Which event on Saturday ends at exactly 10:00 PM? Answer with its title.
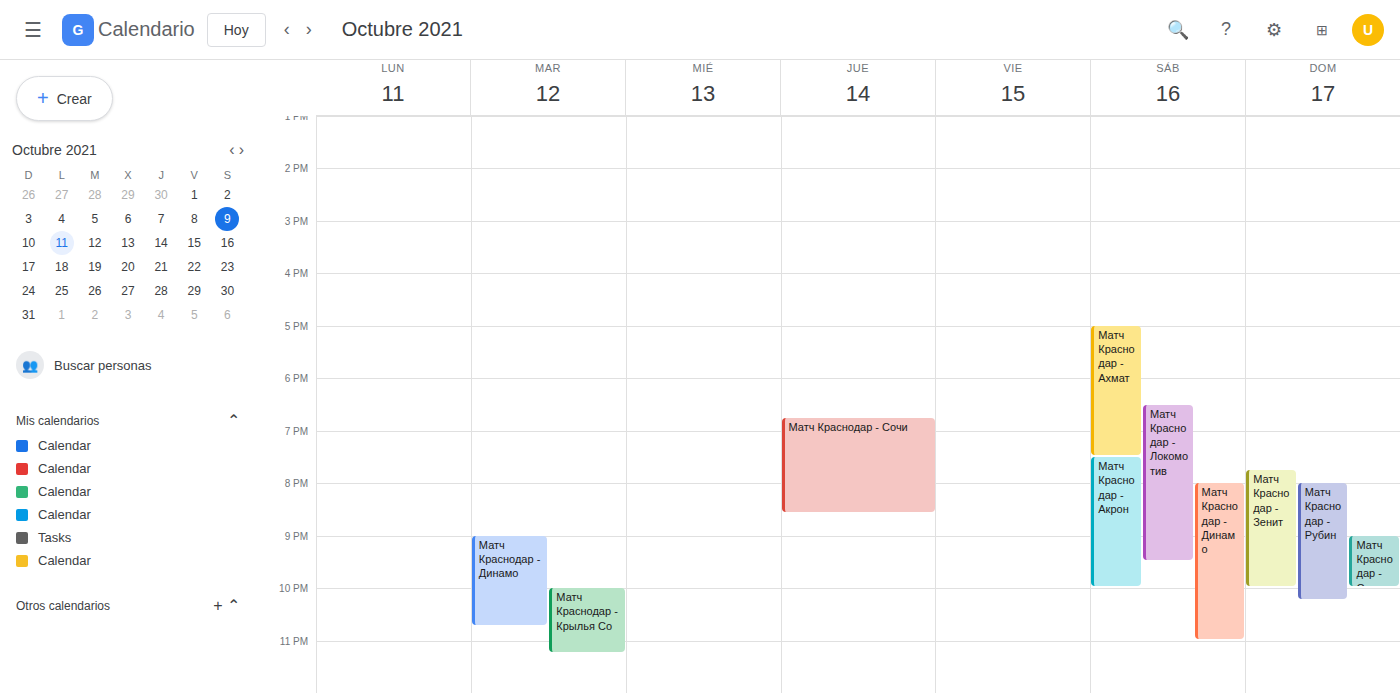
"Матч Краснодар - Акрон"